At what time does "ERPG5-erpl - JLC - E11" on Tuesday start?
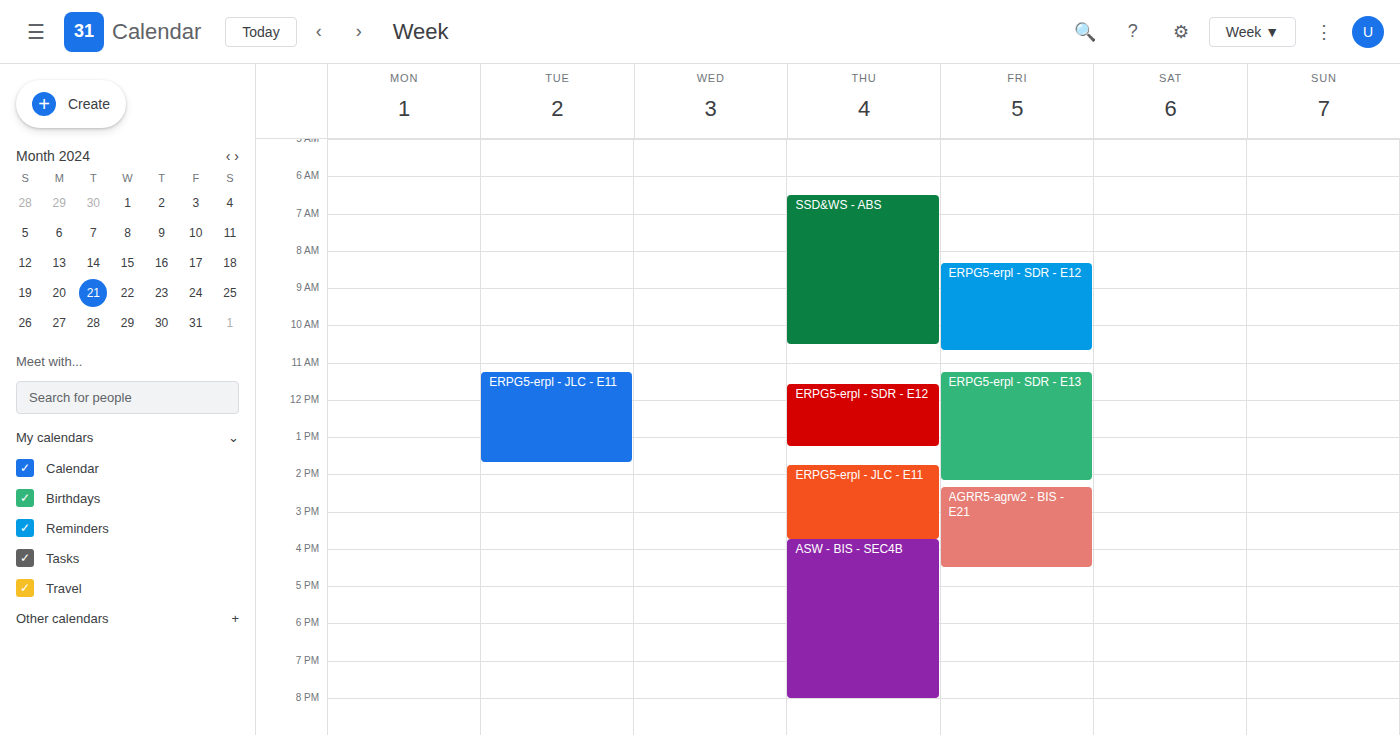
11:15 AM